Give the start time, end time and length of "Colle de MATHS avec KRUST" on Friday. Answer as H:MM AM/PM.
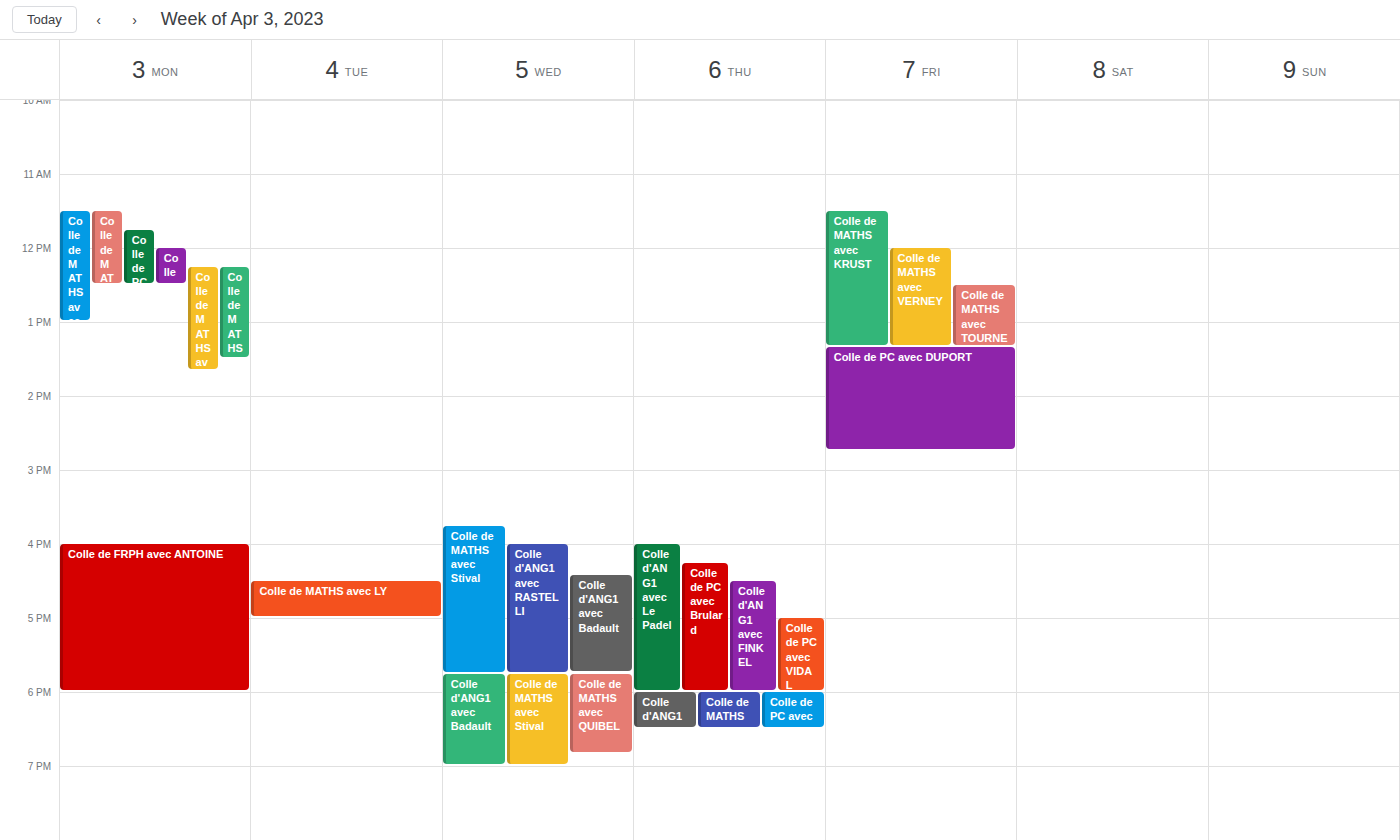
11:30 AM to 1:20 PM, 1 hour 50 minutes